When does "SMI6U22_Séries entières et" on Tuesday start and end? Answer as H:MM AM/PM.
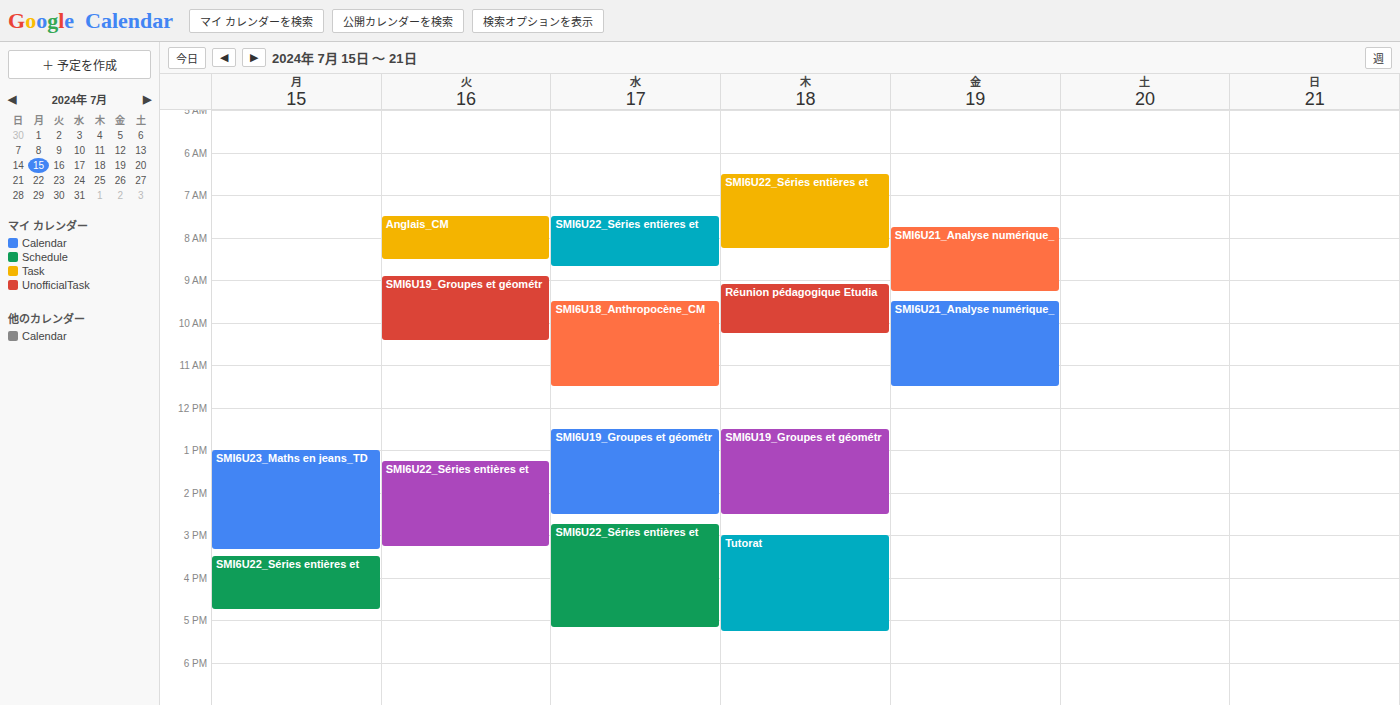
1:15 PM to 3:15 PM